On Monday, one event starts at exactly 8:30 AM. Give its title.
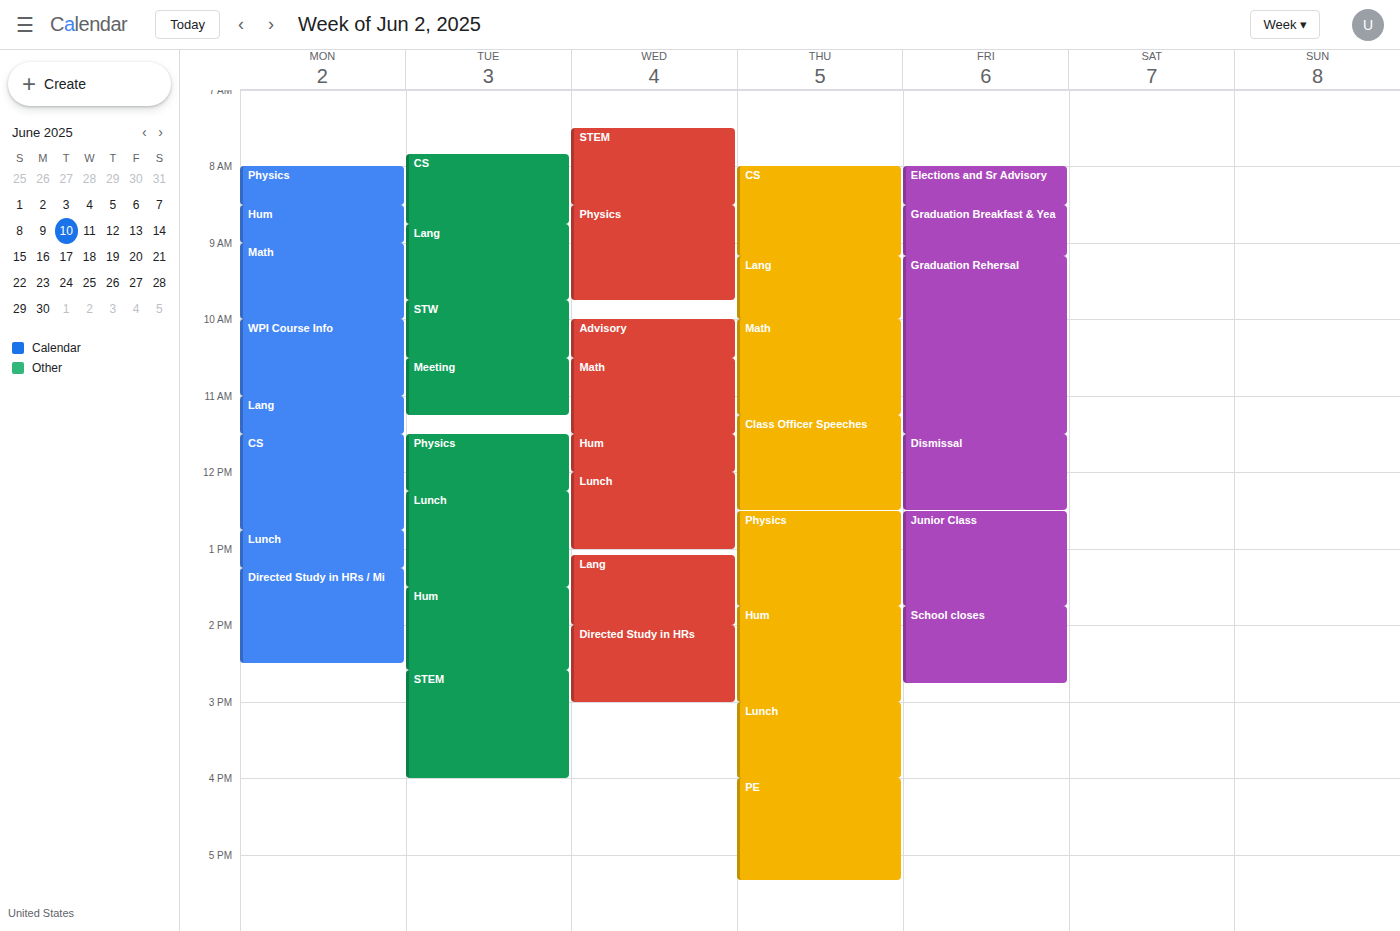
"Hum"